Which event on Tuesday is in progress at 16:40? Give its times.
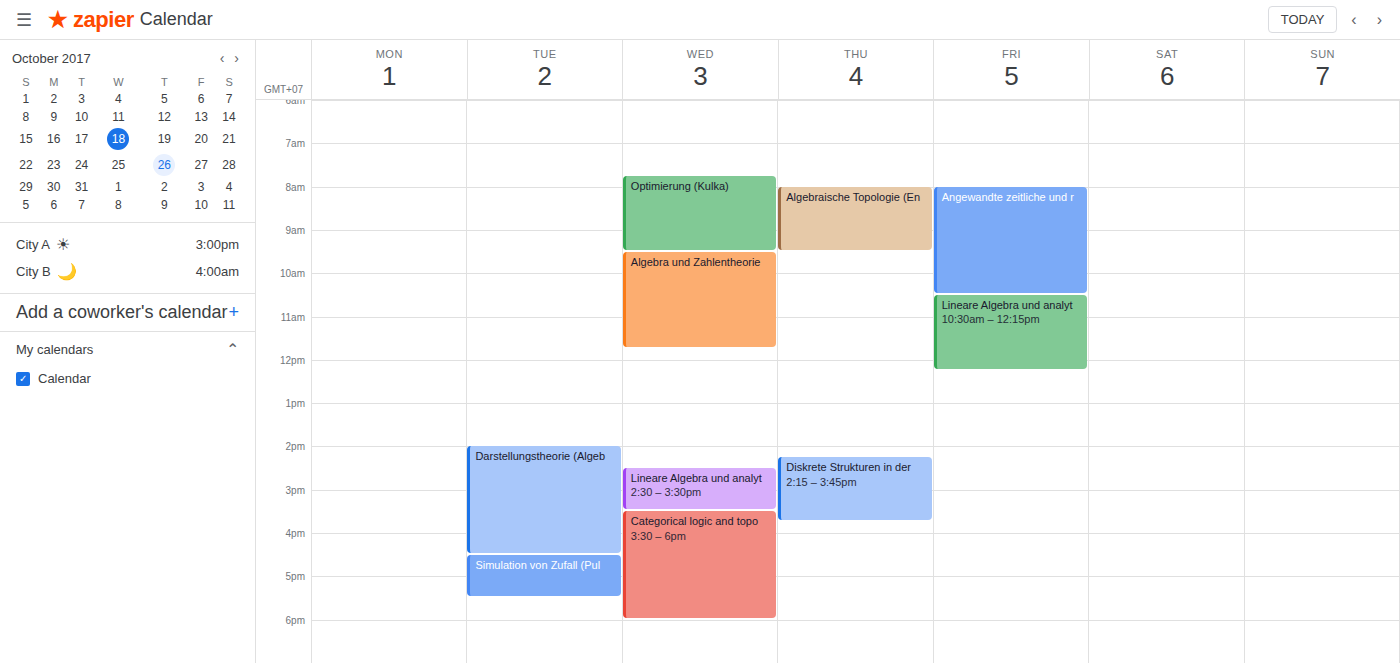
"Simulation von Zufall (Pul", 16:30 to 17:30